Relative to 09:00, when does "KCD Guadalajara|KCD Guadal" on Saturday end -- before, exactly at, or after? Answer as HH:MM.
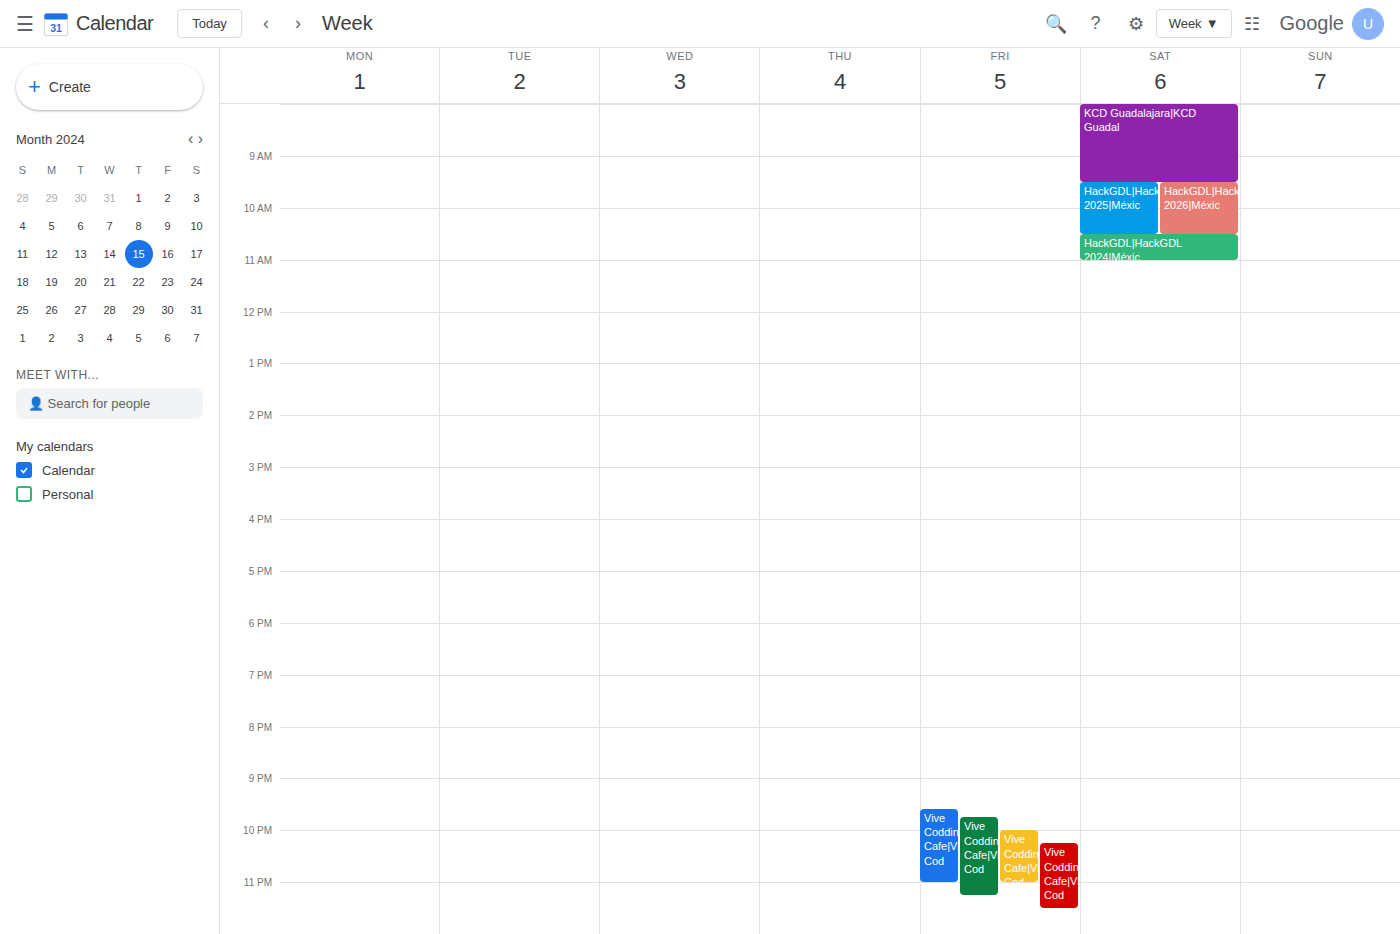
09:30 -- after 09:00, 30 minutes below the 09:00 line.